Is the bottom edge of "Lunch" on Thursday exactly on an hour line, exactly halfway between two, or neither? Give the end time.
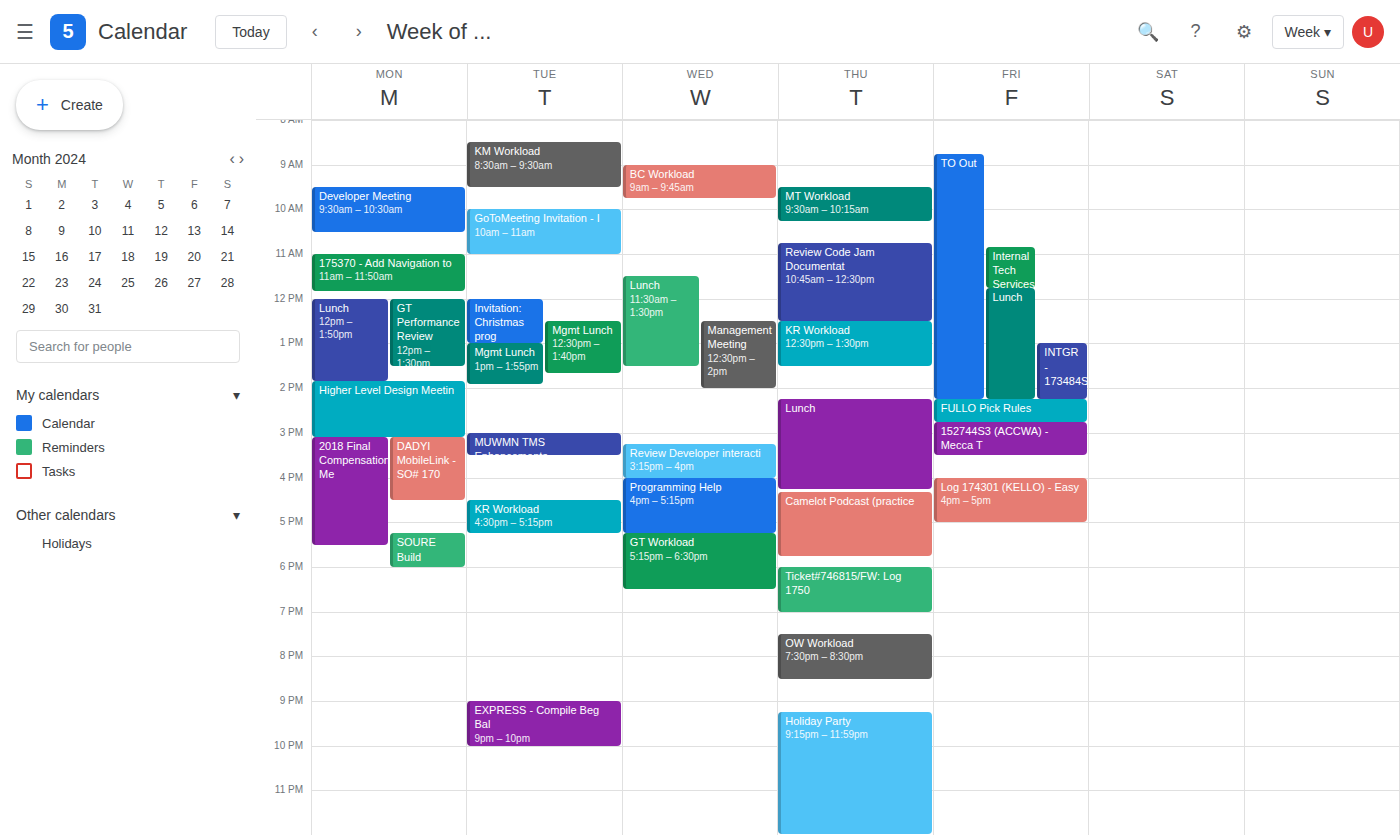
4:15 PM -- neither: a quarter of the way from the 4 PM line to the 5 PM line.